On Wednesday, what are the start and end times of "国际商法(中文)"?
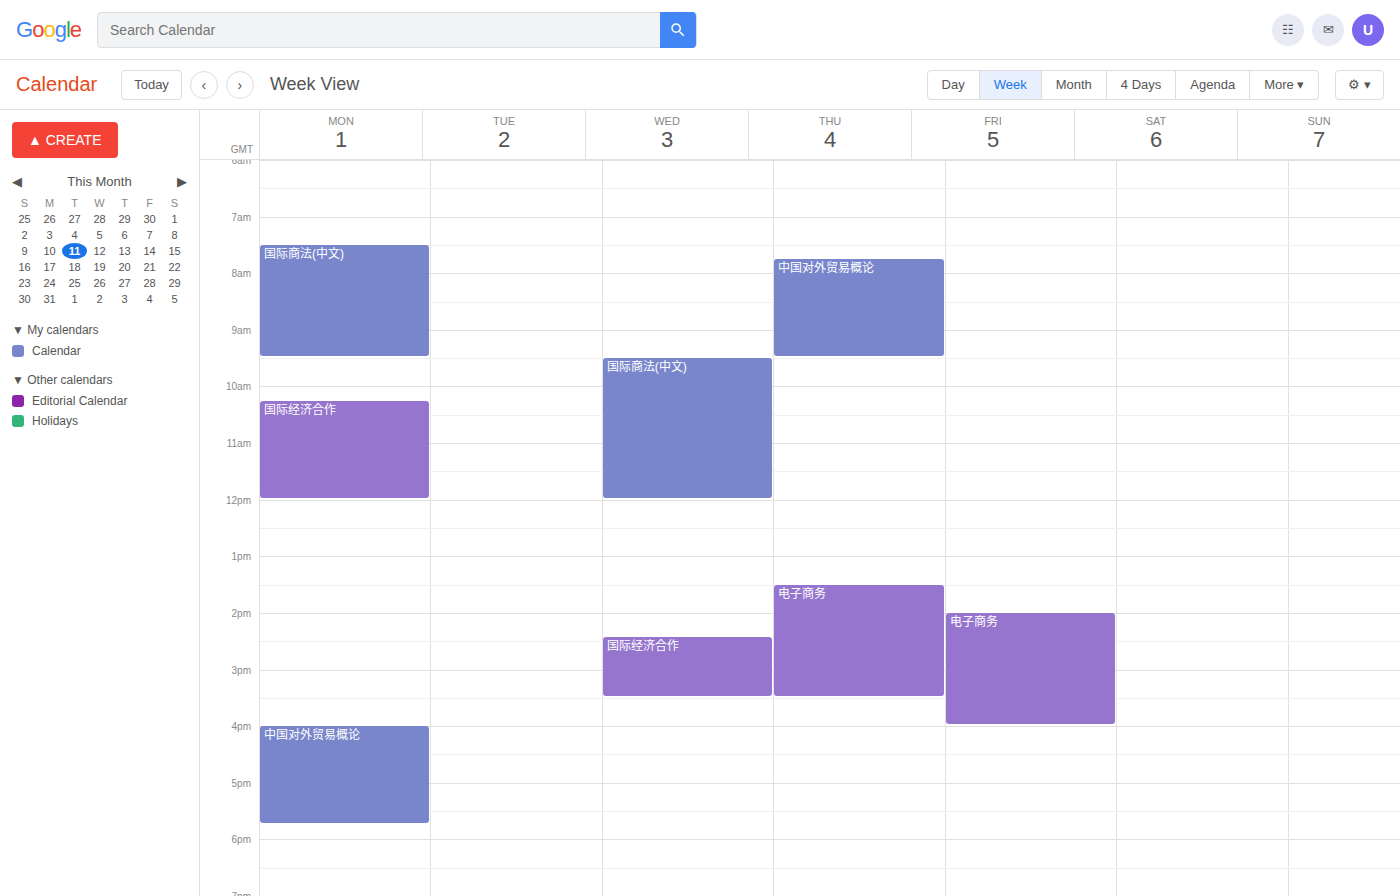
9:30 AM to 12:00 PM